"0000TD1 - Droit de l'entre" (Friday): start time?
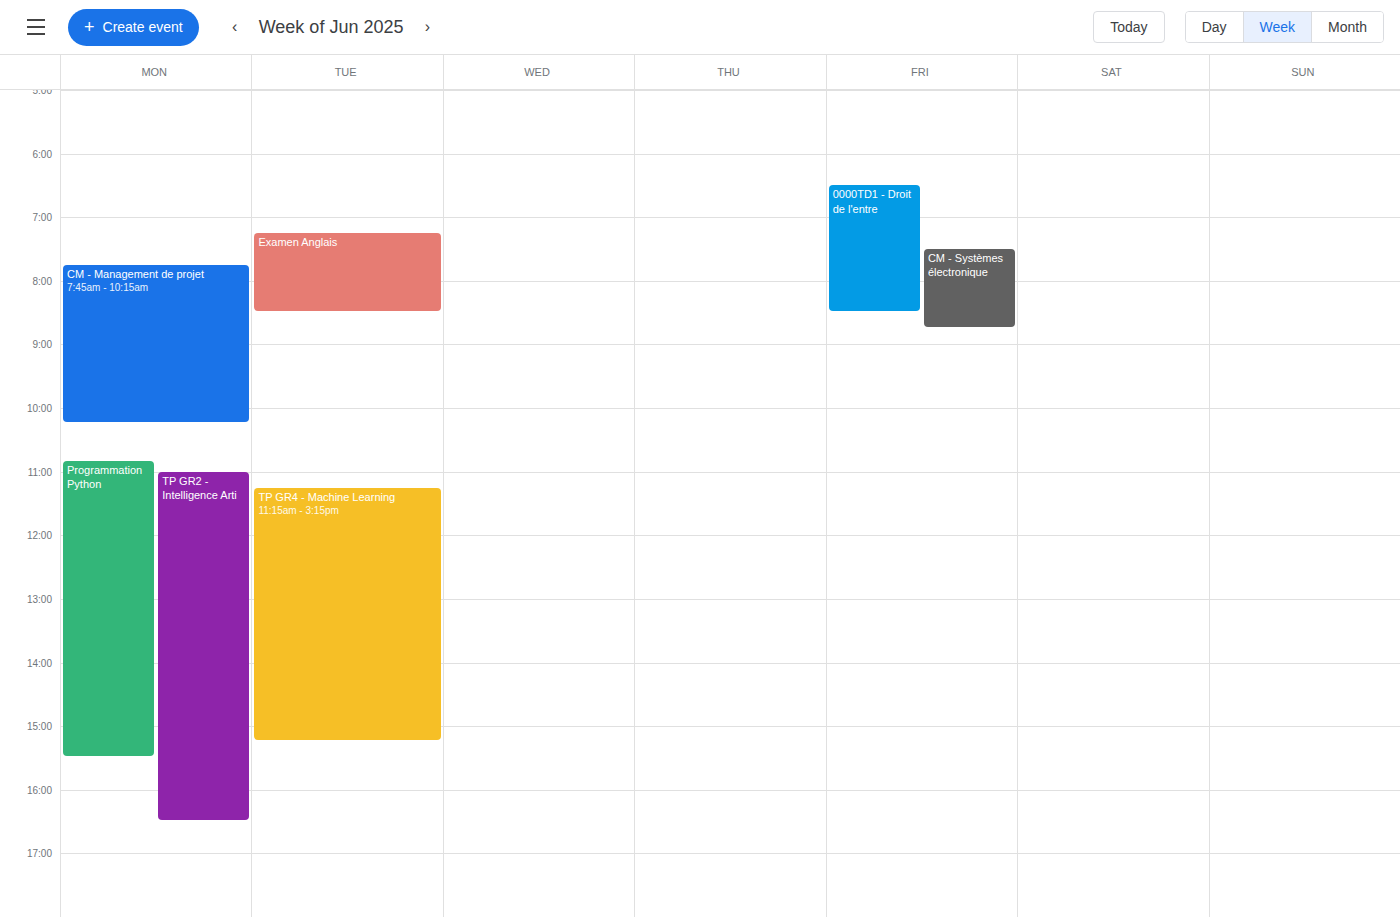
06:30